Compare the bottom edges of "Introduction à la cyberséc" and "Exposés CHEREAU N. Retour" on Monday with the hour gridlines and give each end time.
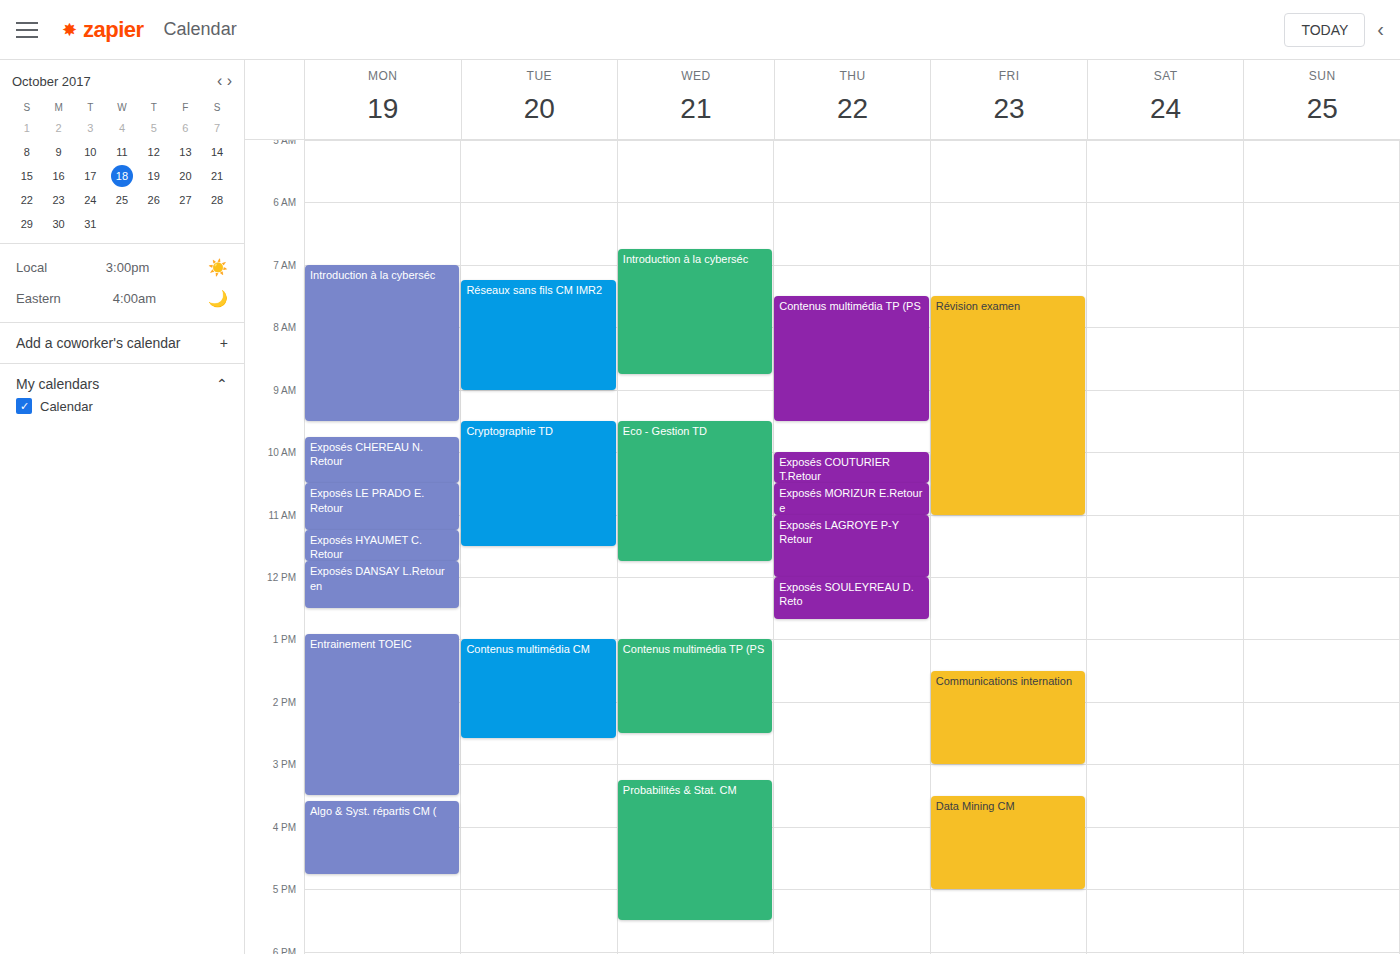
"Introduction à la cyberséc": 9:30 AM, halfway between the 9 AM and 10 AM lines. "Exposés CHEREAU N. Retour": 10:30 AM, halfway between the 10 AM and 11 AM lines.